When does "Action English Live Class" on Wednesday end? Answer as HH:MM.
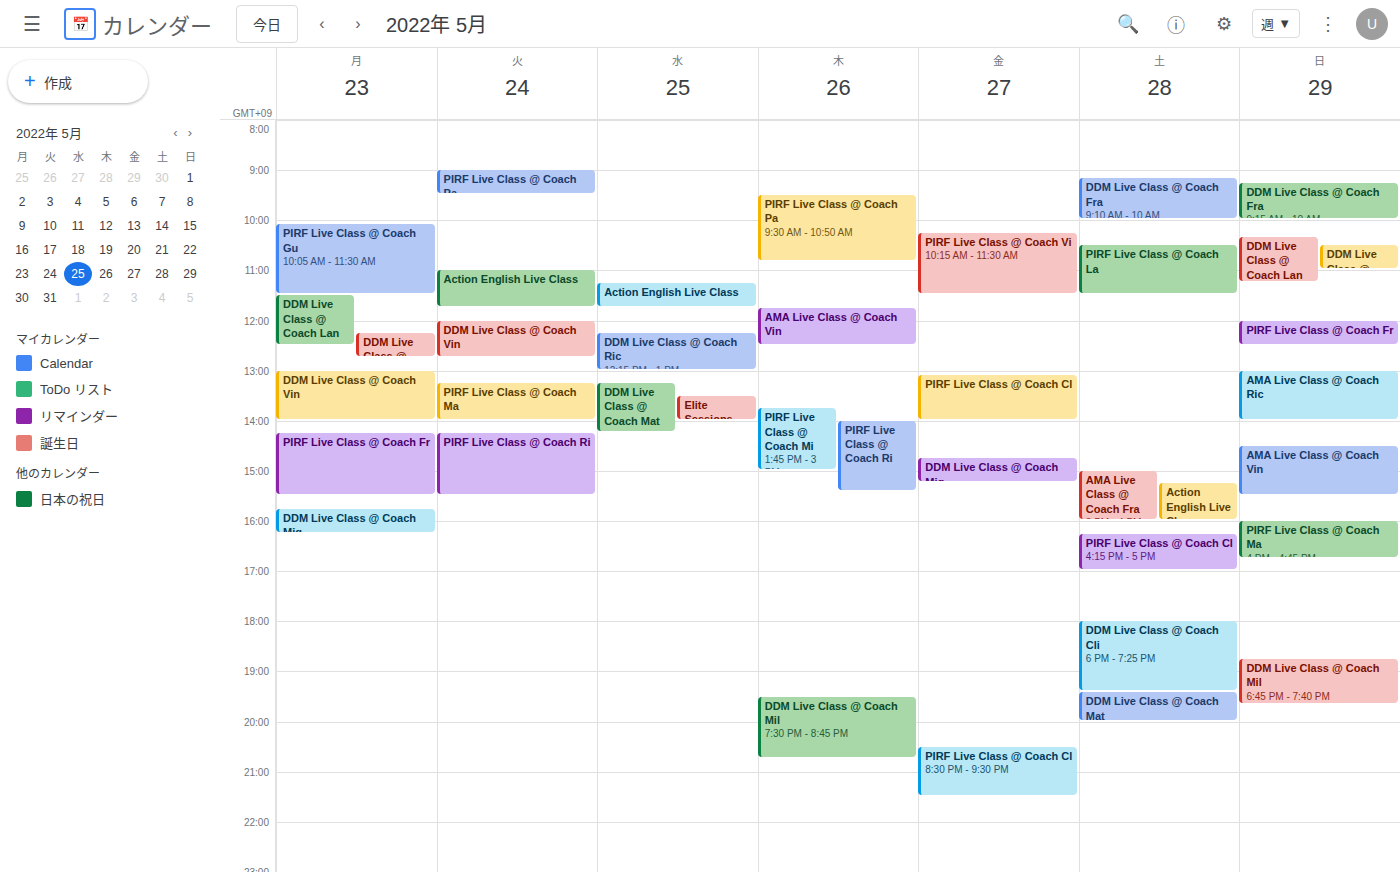
11:45